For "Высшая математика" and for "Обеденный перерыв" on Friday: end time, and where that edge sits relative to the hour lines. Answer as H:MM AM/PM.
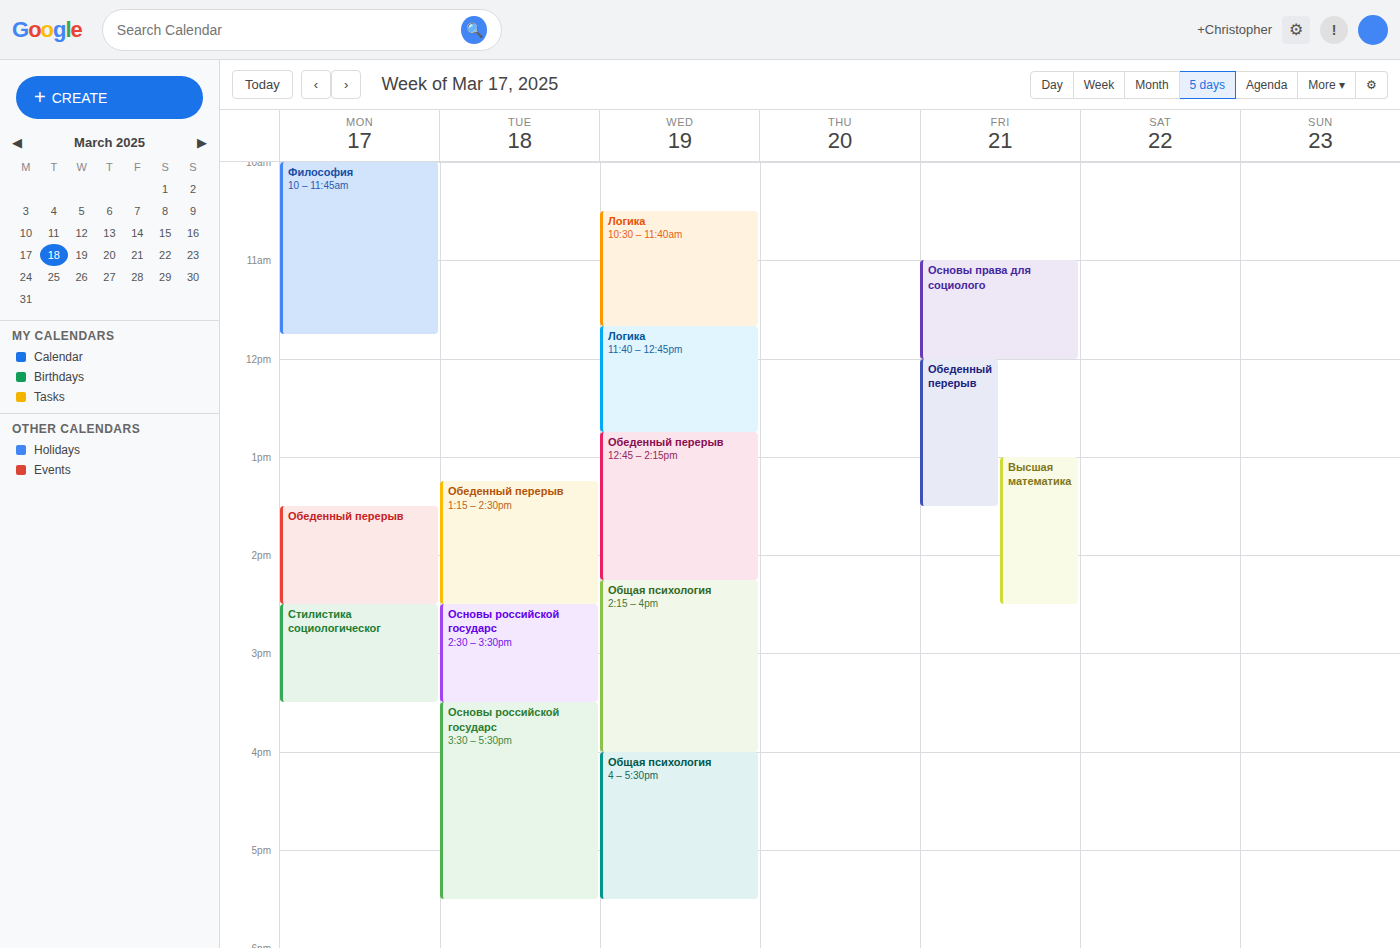
"Высшая математика": 2:30 PM, halfway between the 2 PM and 3 PM lines. "Обеденный перерыв": 1:30 PM, halfway between the 1 PM and 2 PM lines.